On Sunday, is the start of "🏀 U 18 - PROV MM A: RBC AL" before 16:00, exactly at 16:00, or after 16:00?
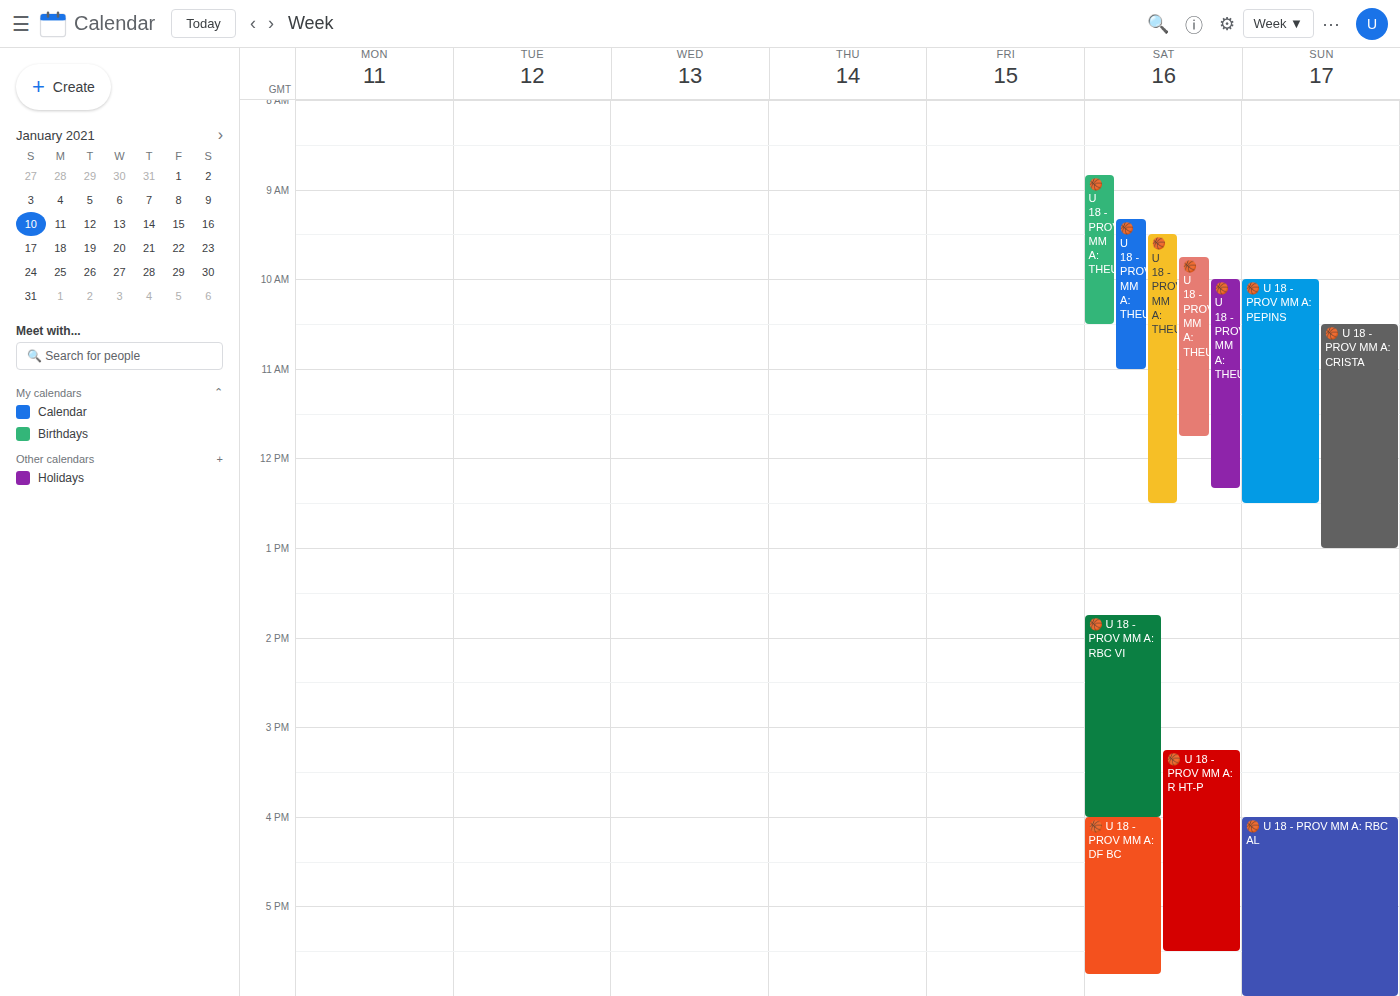
16:00 -- exactly at 16:00, on the 16:00 line.